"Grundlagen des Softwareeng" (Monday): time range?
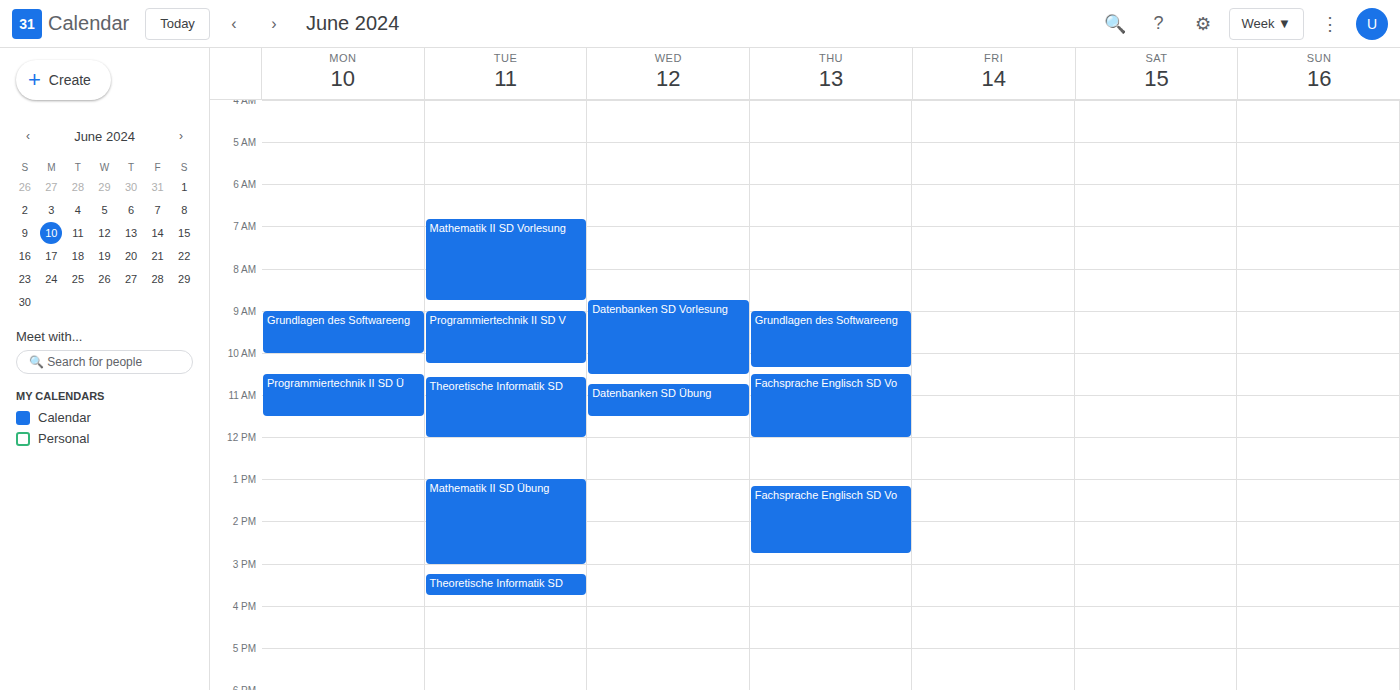
9:00 AM to 10:00 AM